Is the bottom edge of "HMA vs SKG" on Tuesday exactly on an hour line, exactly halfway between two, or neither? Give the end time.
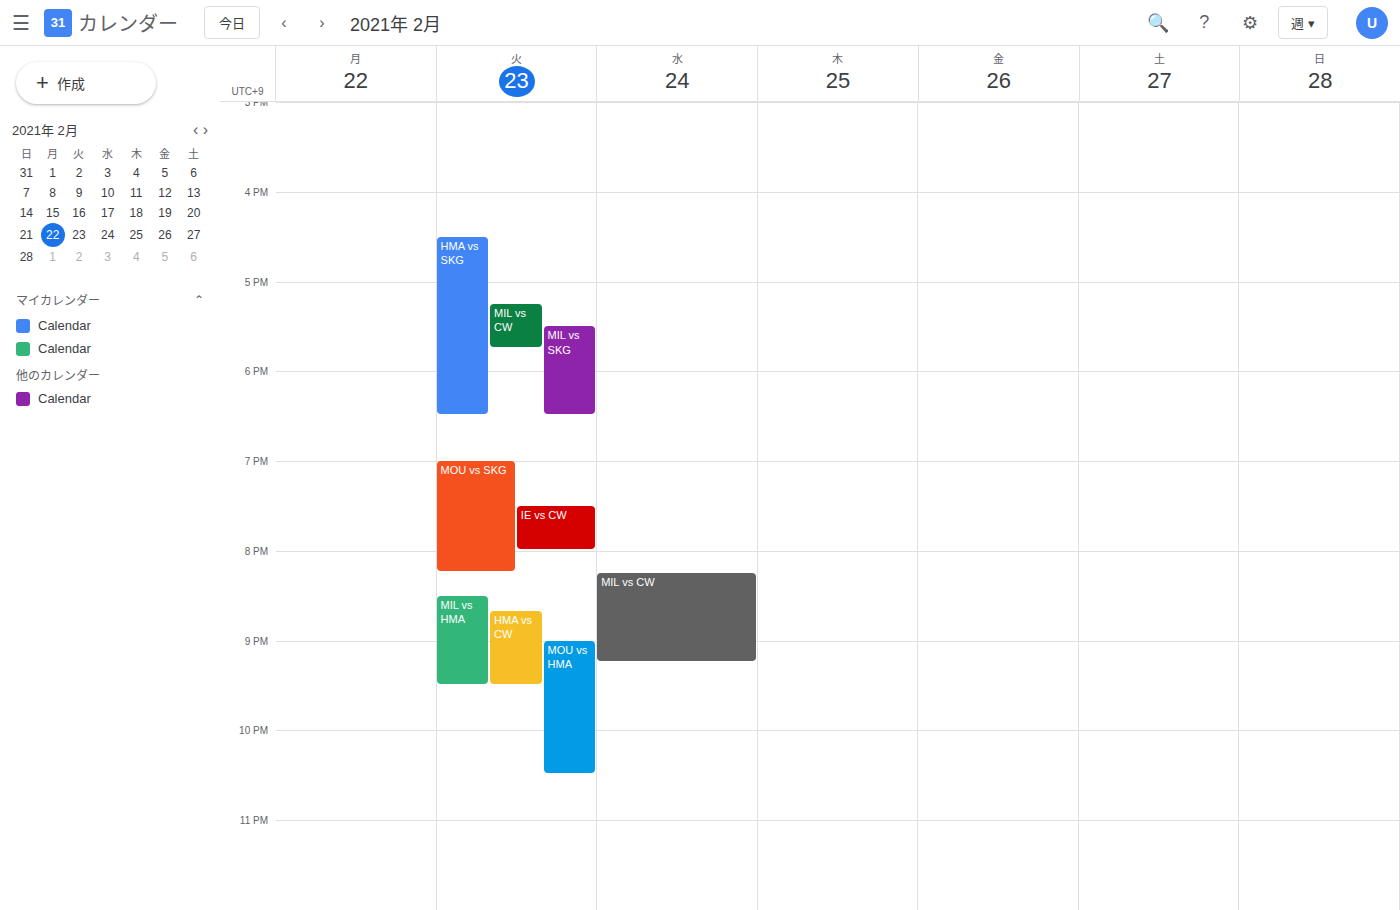
6:30 PM -- halfway between the 6 PM and 7 PM lines.